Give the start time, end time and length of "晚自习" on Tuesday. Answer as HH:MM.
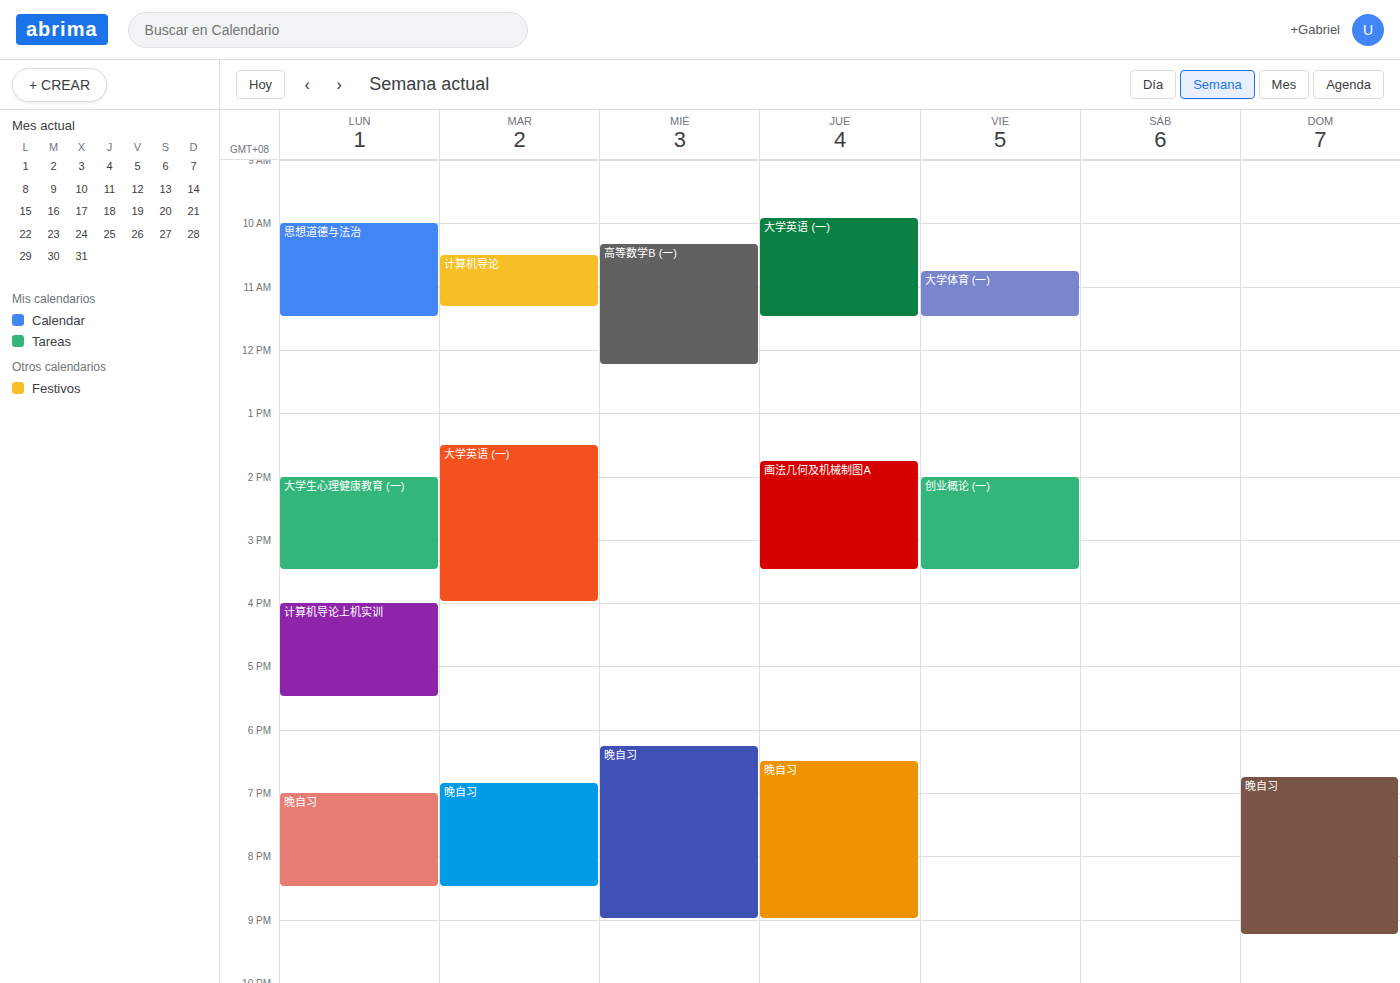
18:50 to 20:30, 1 hour 40 minutes